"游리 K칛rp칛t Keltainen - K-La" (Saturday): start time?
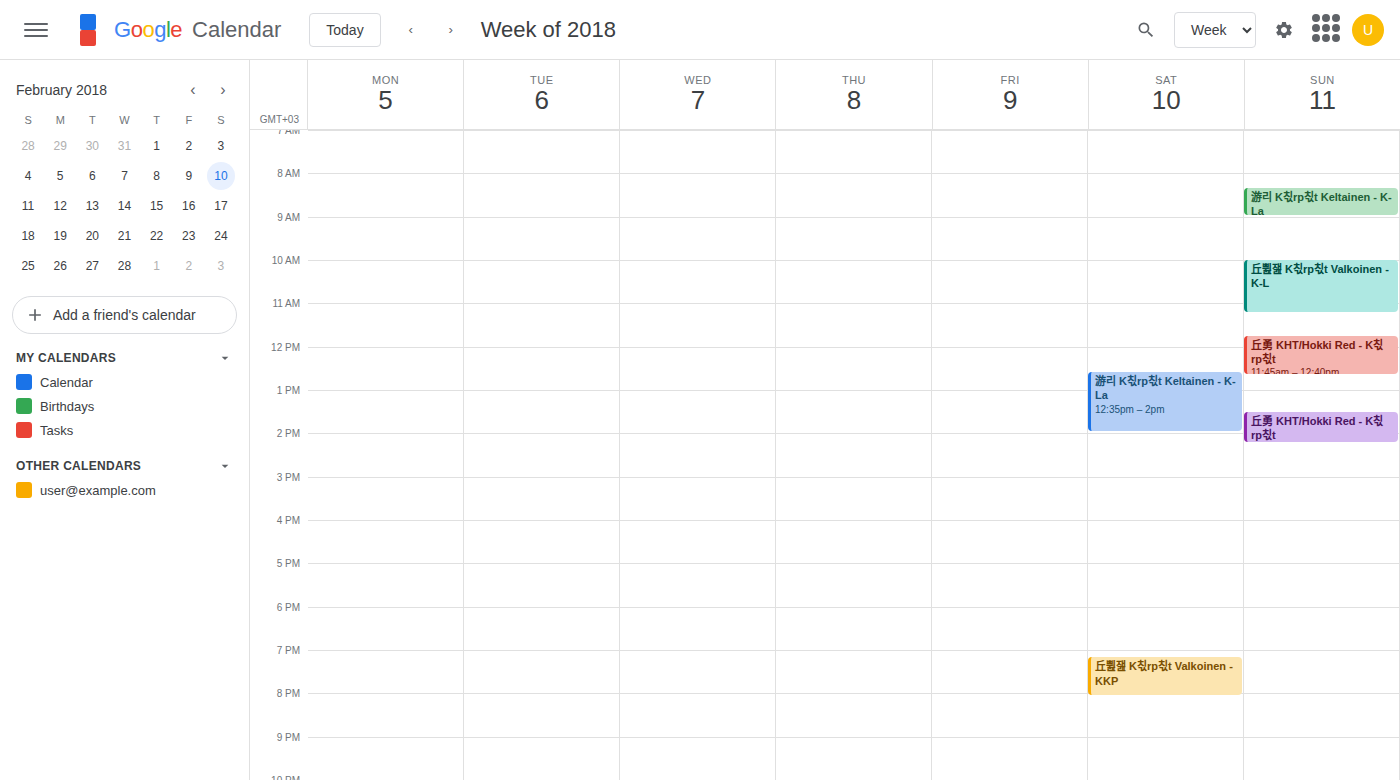
12:35 PM